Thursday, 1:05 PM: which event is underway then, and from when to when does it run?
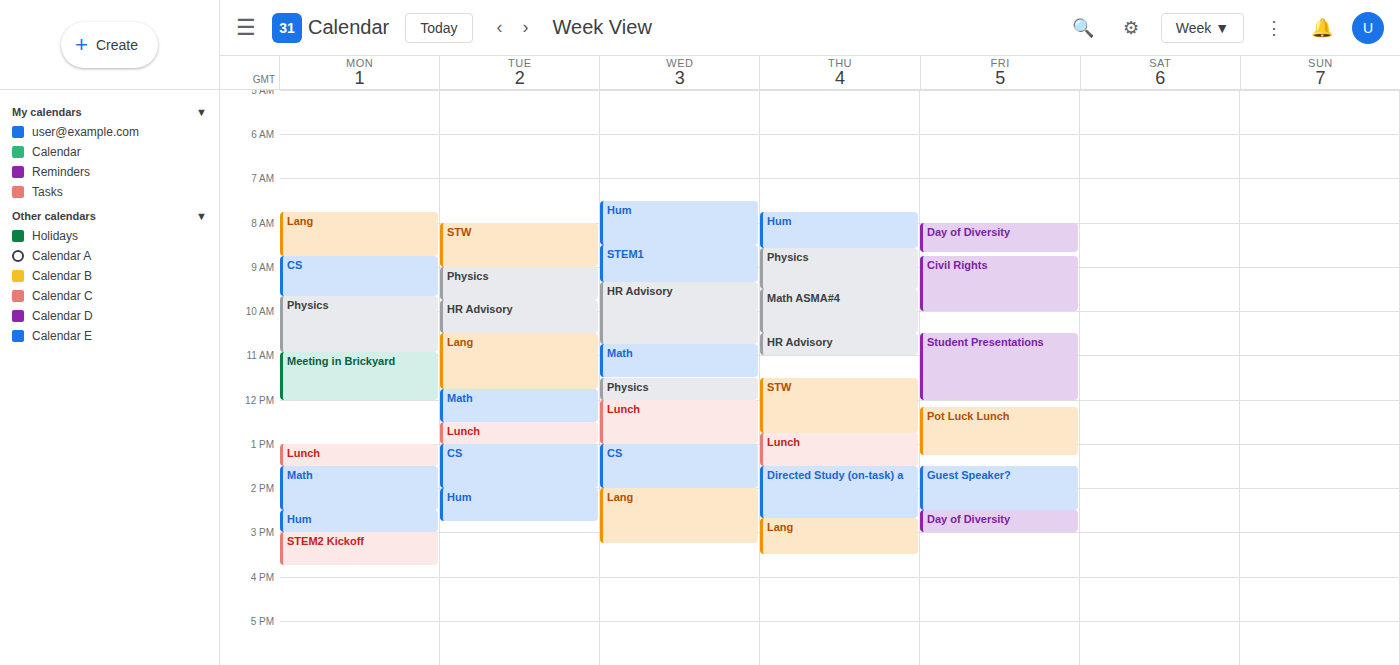
"Lunch", 12:45 PM to 1:30 PM